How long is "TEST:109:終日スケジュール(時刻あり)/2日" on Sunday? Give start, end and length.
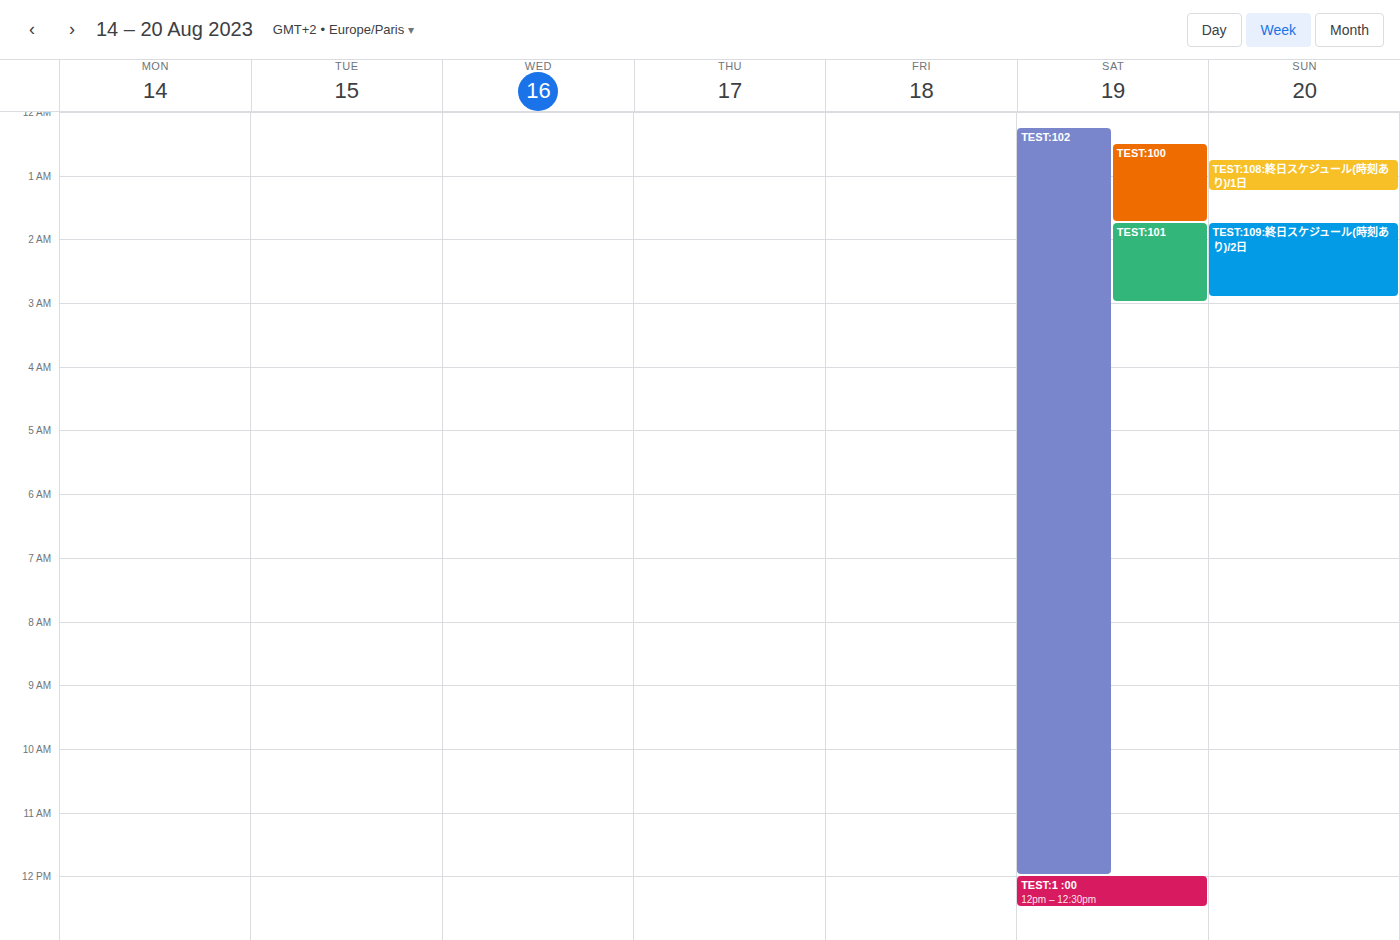
1:45 AM to 2:55 AM, 1 hour 10 minutes